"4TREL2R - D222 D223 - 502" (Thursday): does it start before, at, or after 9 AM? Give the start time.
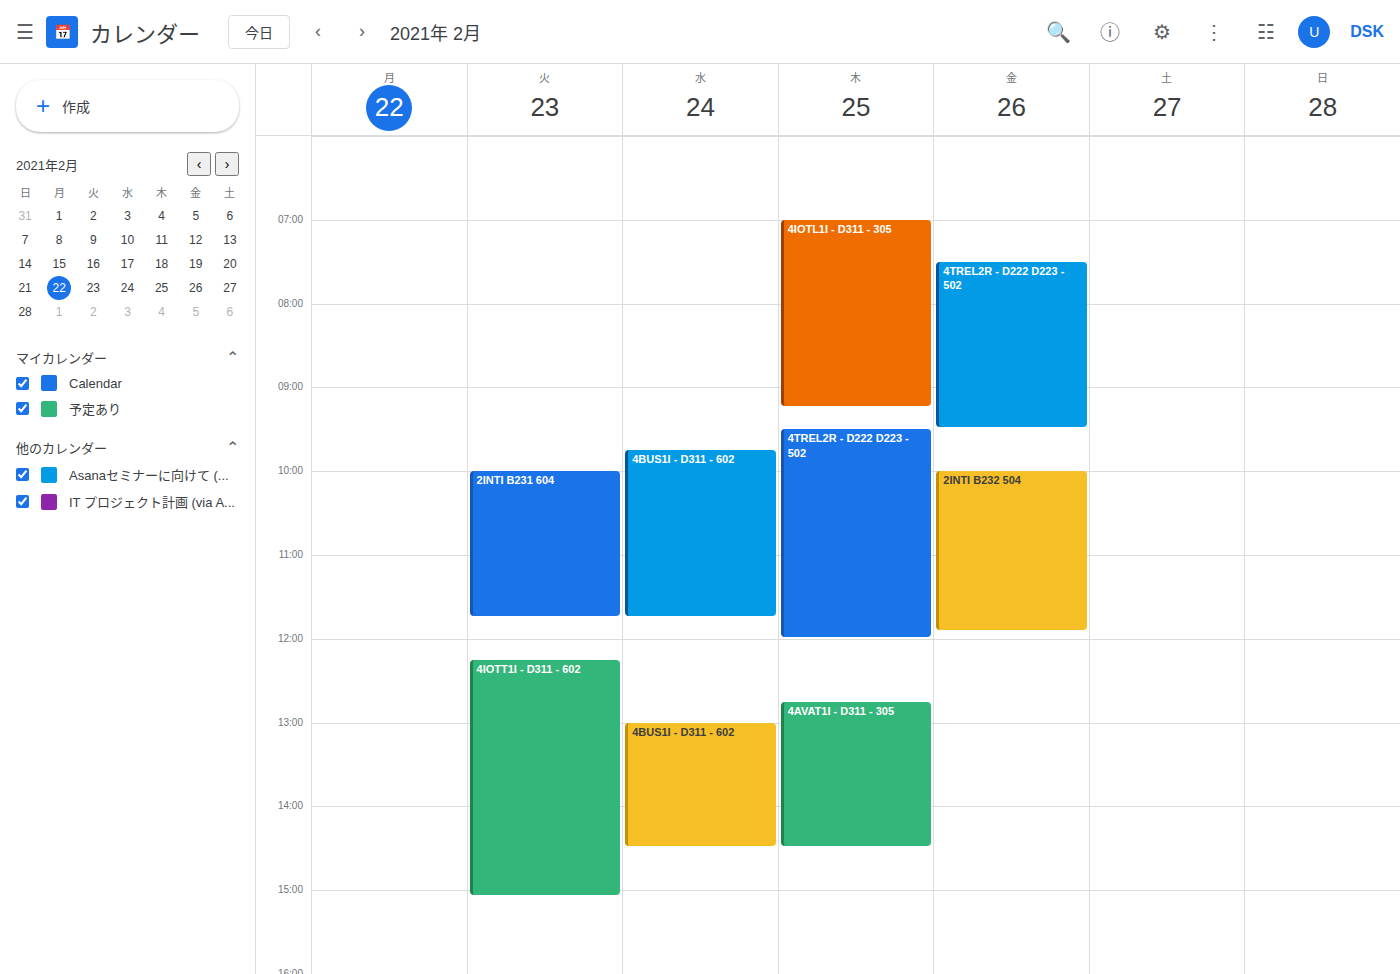
9:30 AM -- after 9 AM, 30 minutes below the 9 AM line.